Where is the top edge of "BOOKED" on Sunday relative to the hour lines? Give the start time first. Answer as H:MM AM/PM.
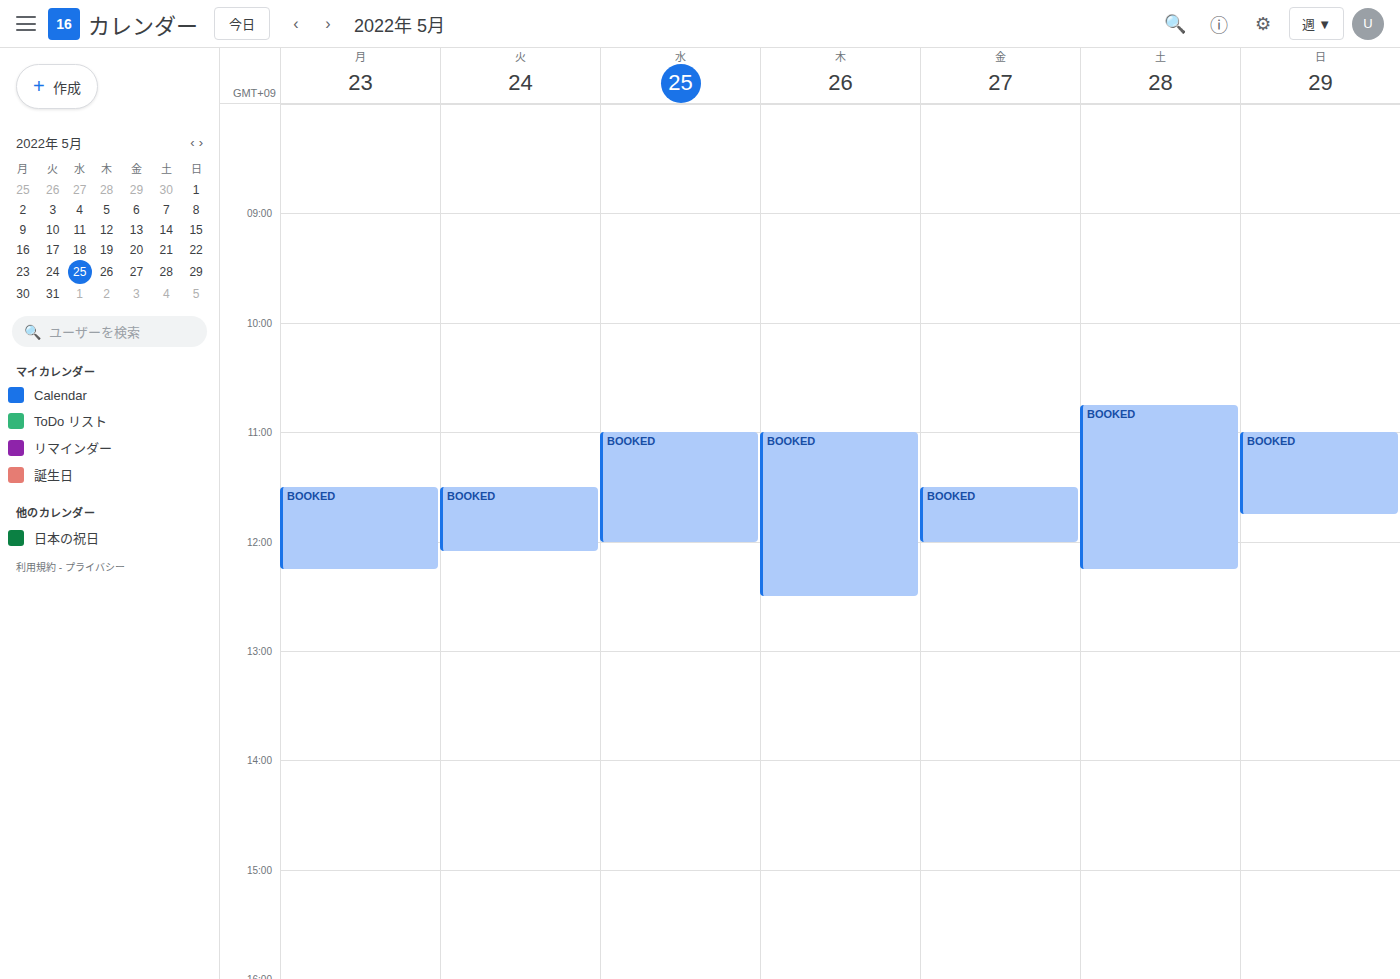
11:00 AM -- exactly on the 11 AM line.